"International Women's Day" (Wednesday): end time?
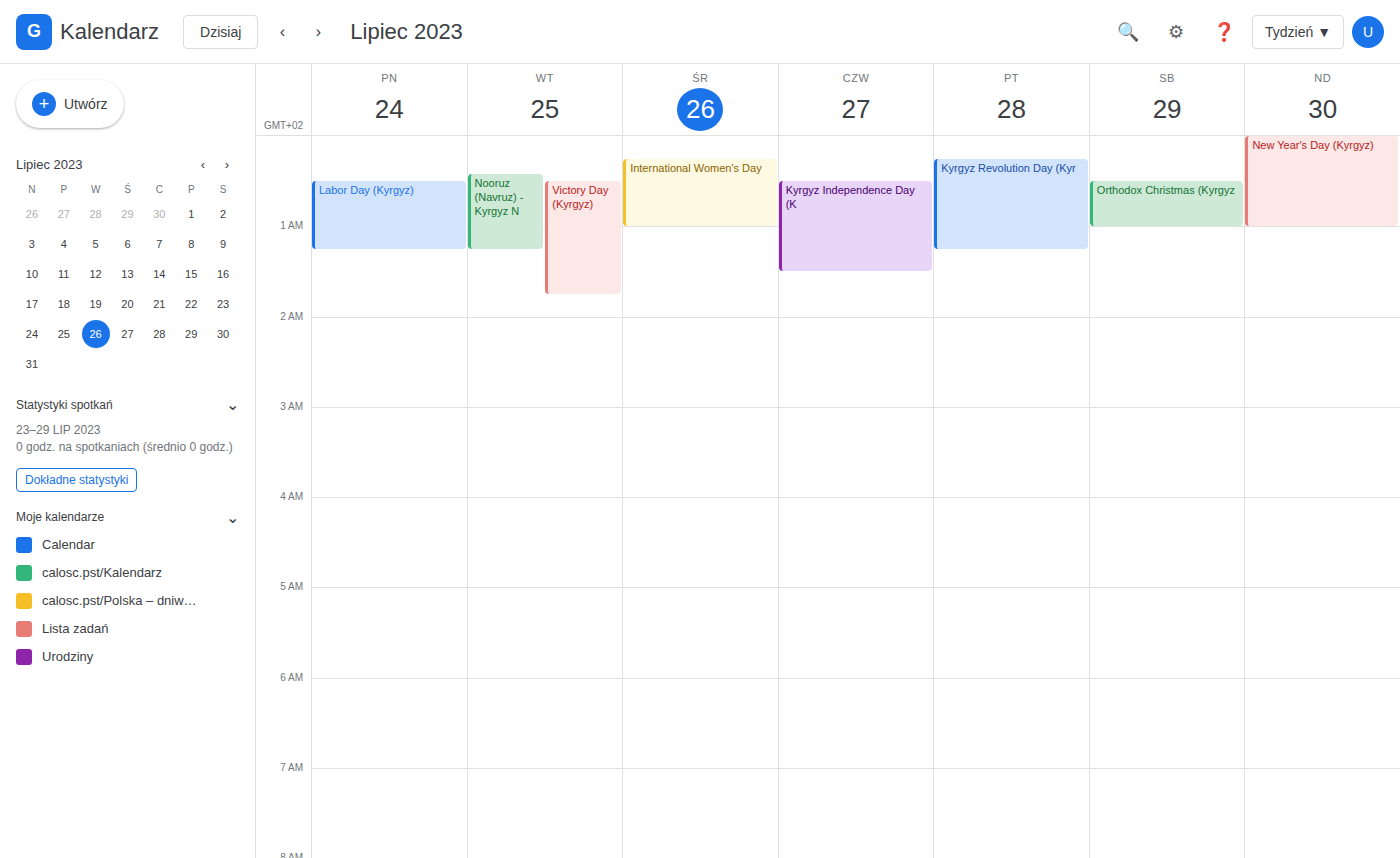
1:00 AM